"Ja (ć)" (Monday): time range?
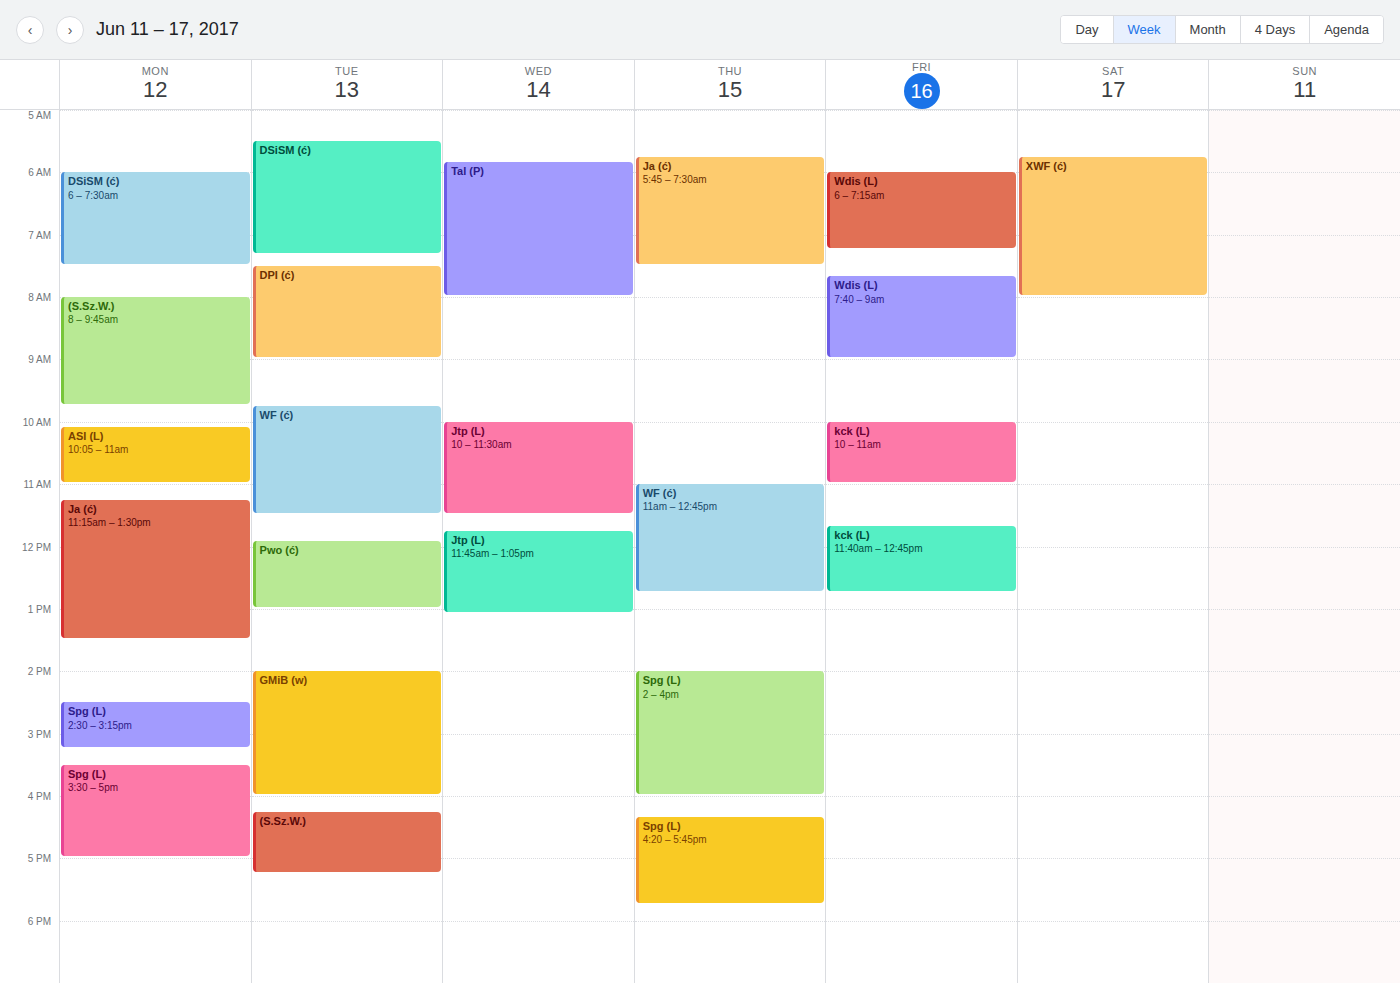
11:15 AM to 1:30 PM